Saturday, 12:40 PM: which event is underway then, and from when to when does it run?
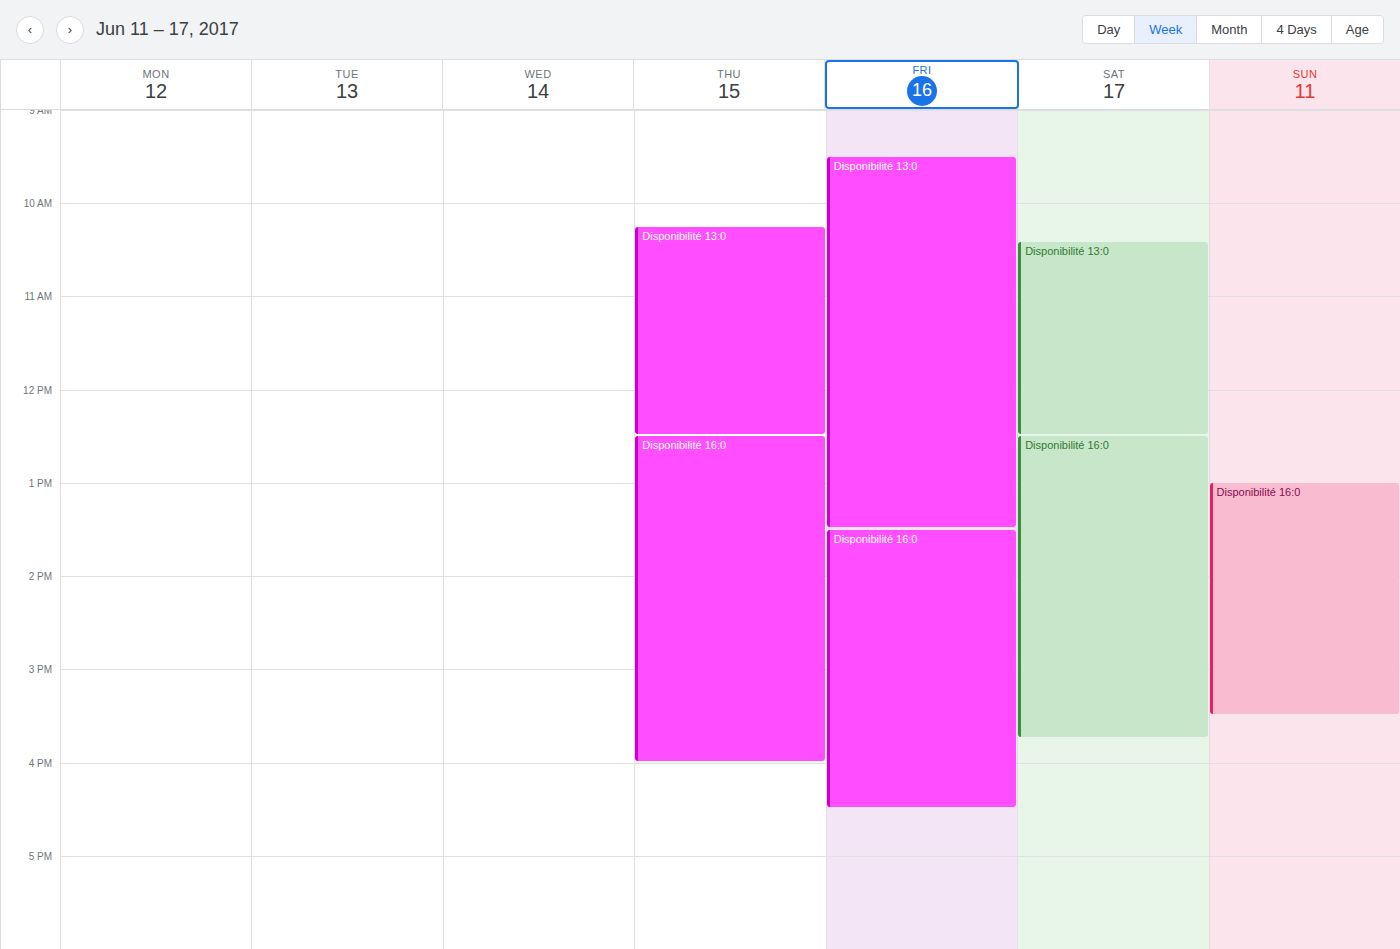
"Disponibilité 16:0", 12:30 PM to 3:45 PM